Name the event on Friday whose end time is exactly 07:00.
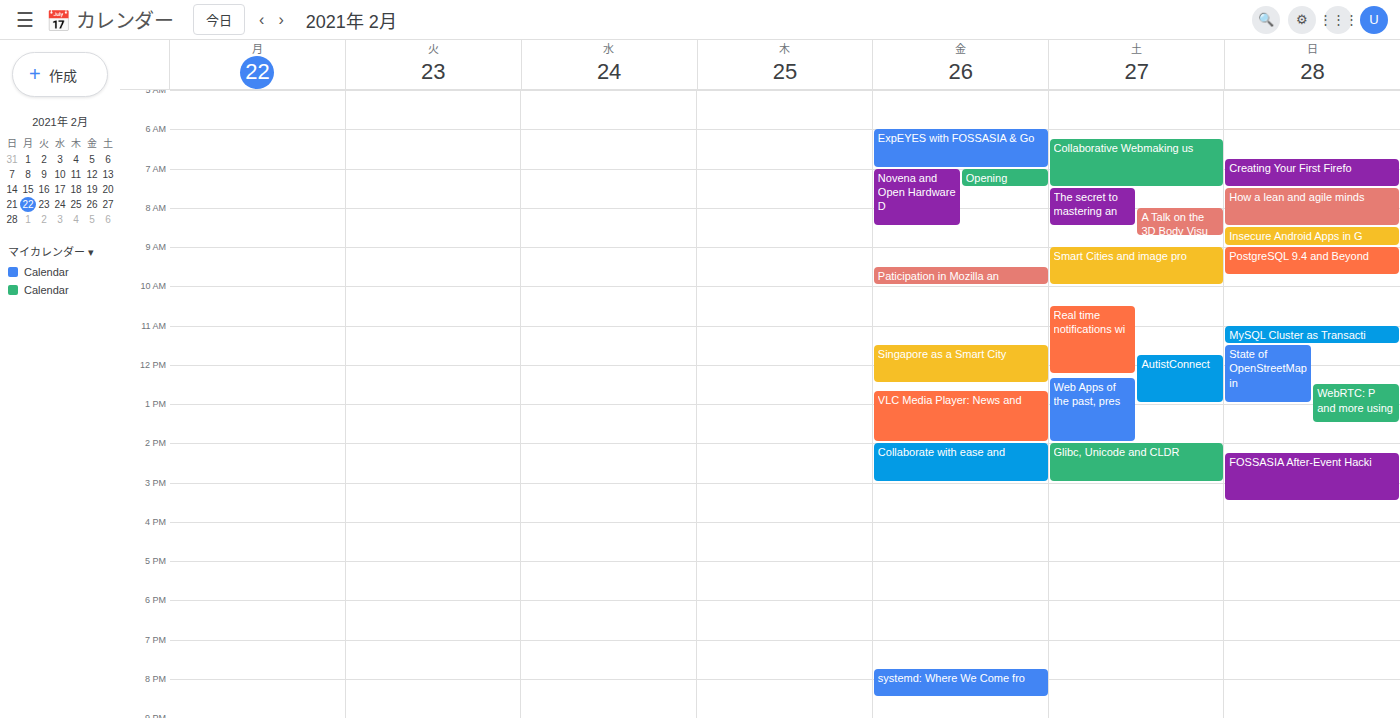
"ExpEYES with FOSSASIA & Go"